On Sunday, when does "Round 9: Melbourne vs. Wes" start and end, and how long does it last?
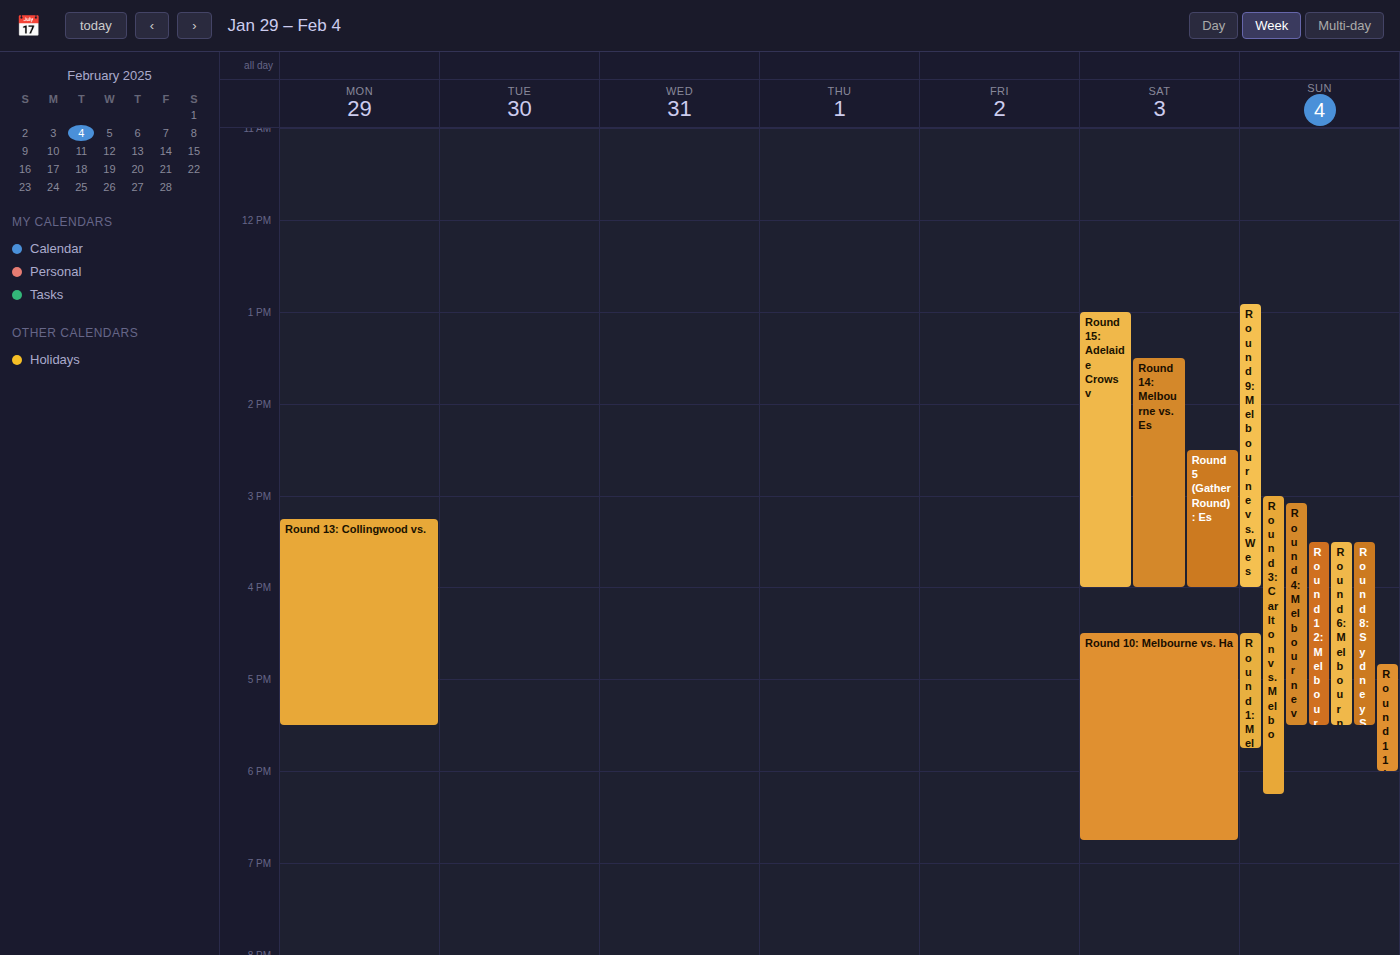
12:55 PM to 4:00 PM, 3 hours 5 minutes